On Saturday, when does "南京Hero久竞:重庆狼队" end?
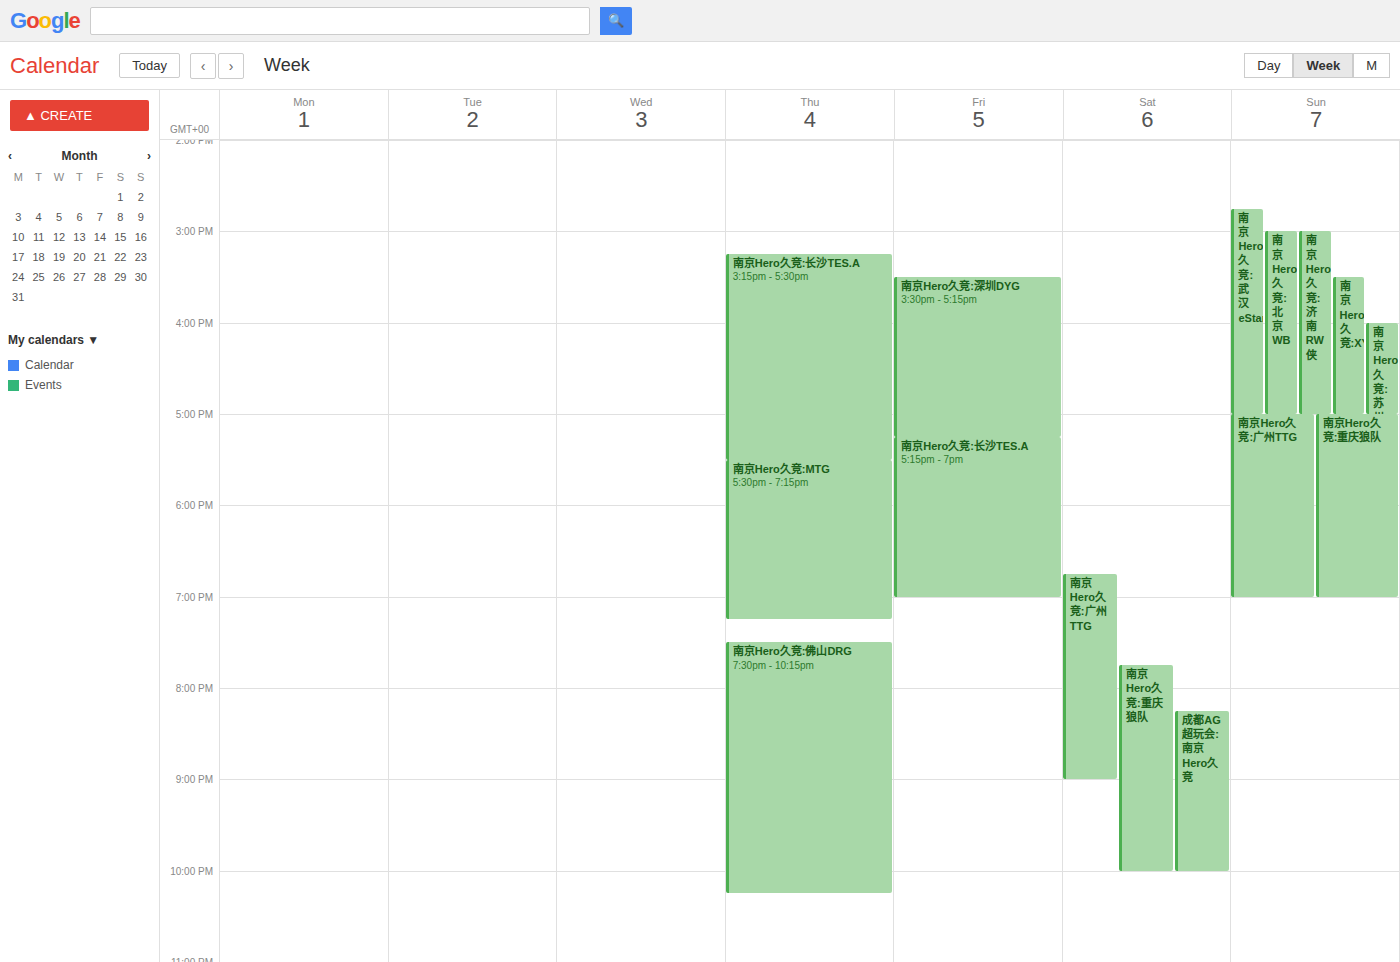
10:00 PM